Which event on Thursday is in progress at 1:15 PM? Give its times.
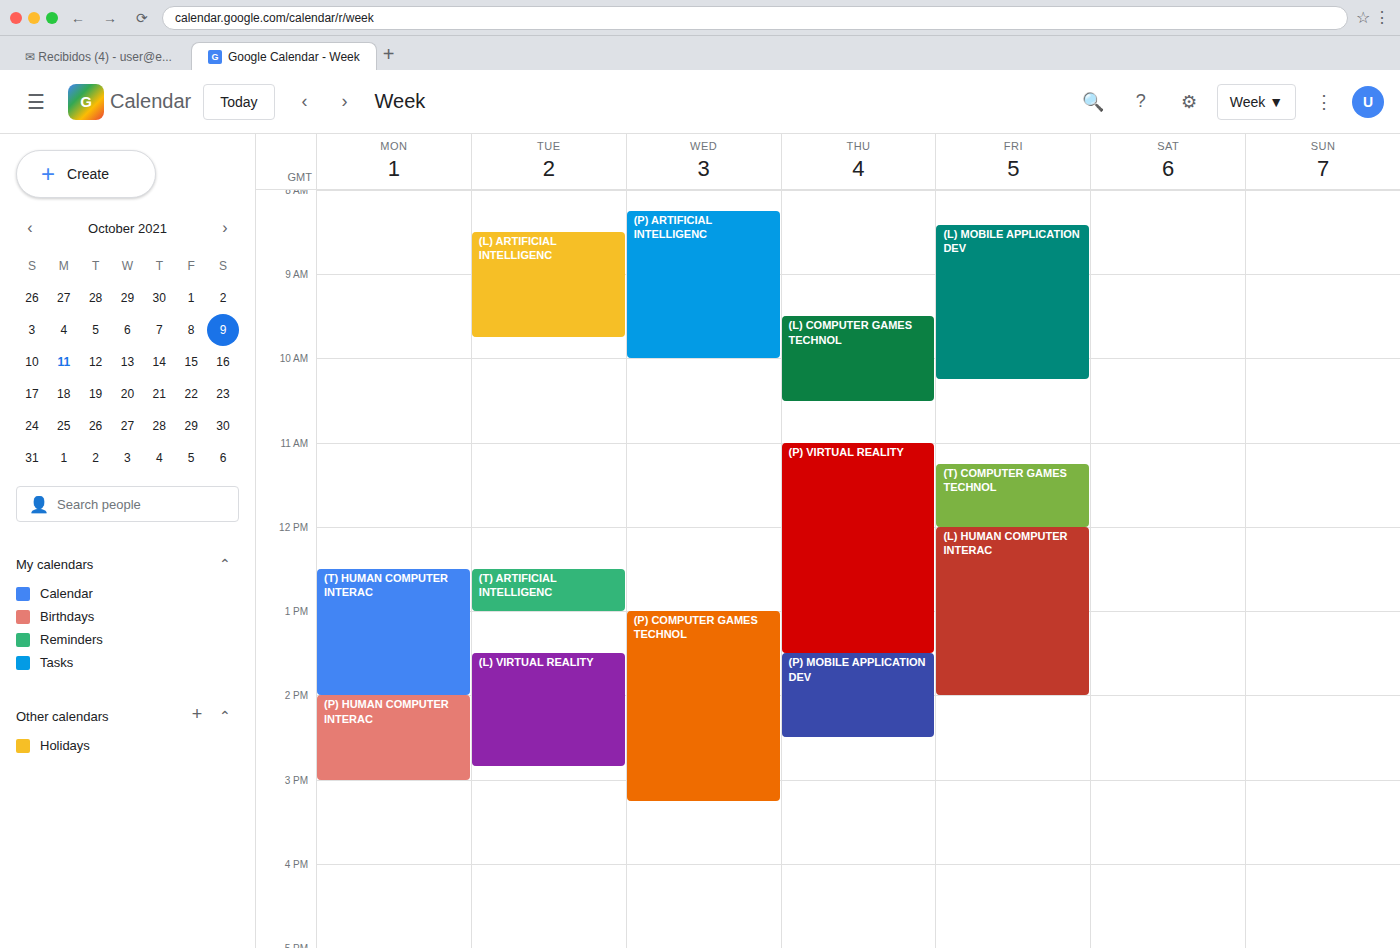
"(P) VIRTUAL REALITY", 11:00 AM to 1:30 PM